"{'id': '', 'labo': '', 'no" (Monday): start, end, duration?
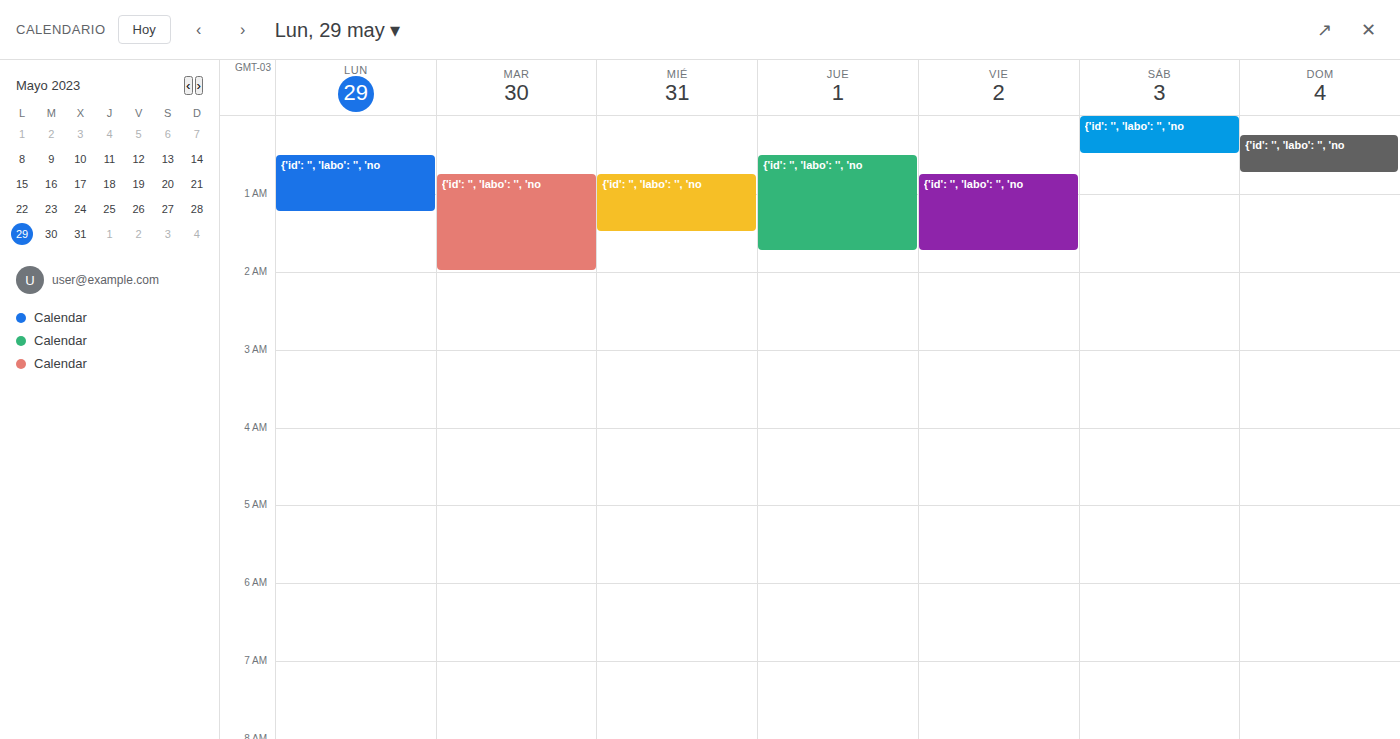
12:30 AM to 1:15 AM, 45 minutes